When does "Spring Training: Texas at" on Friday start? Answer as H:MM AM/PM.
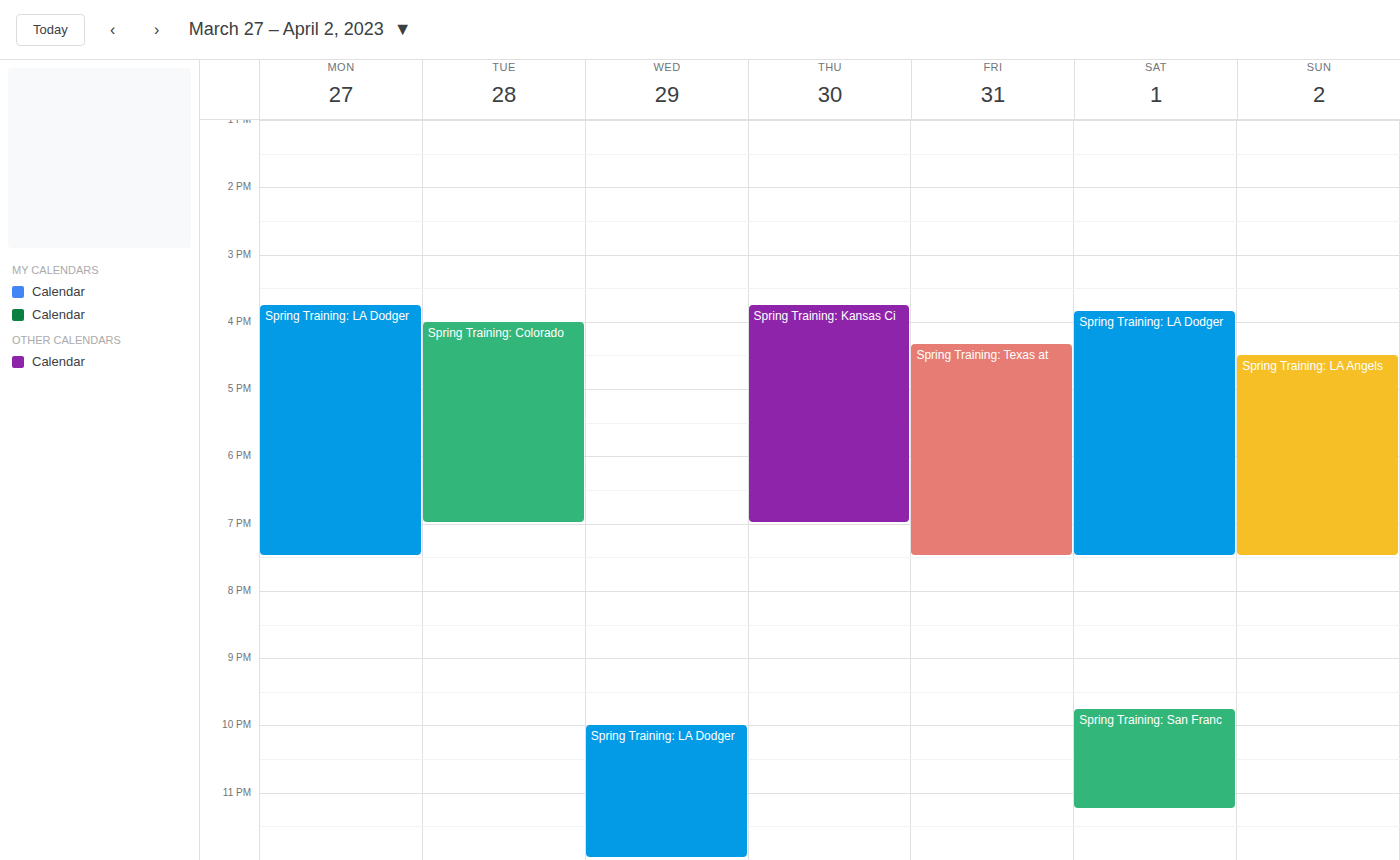
4:20 PM